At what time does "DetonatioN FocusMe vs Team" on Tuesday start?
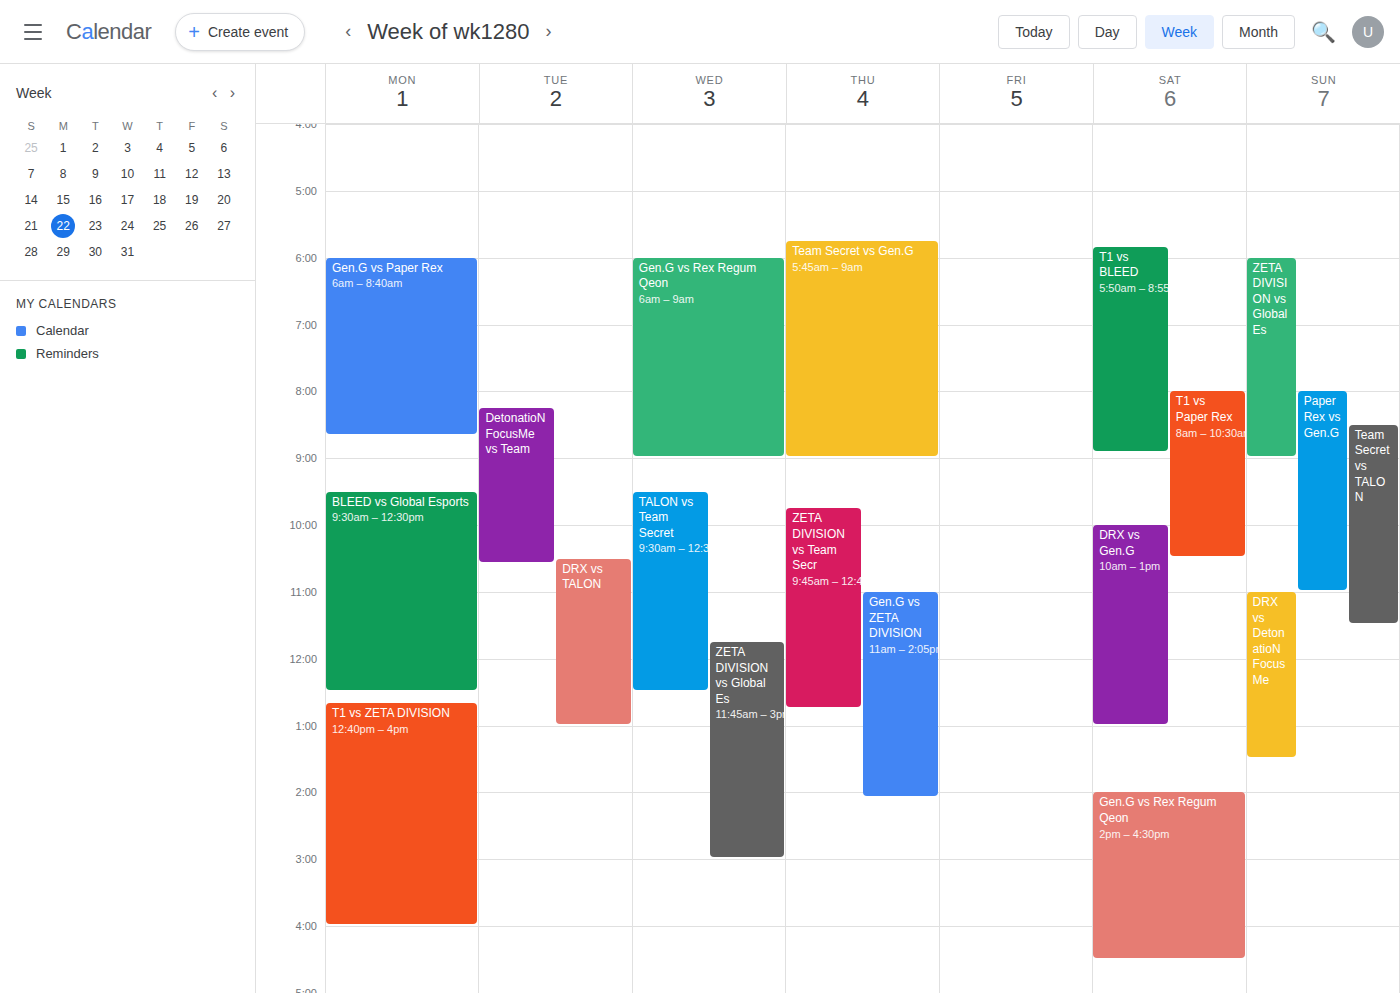
8:15 AM